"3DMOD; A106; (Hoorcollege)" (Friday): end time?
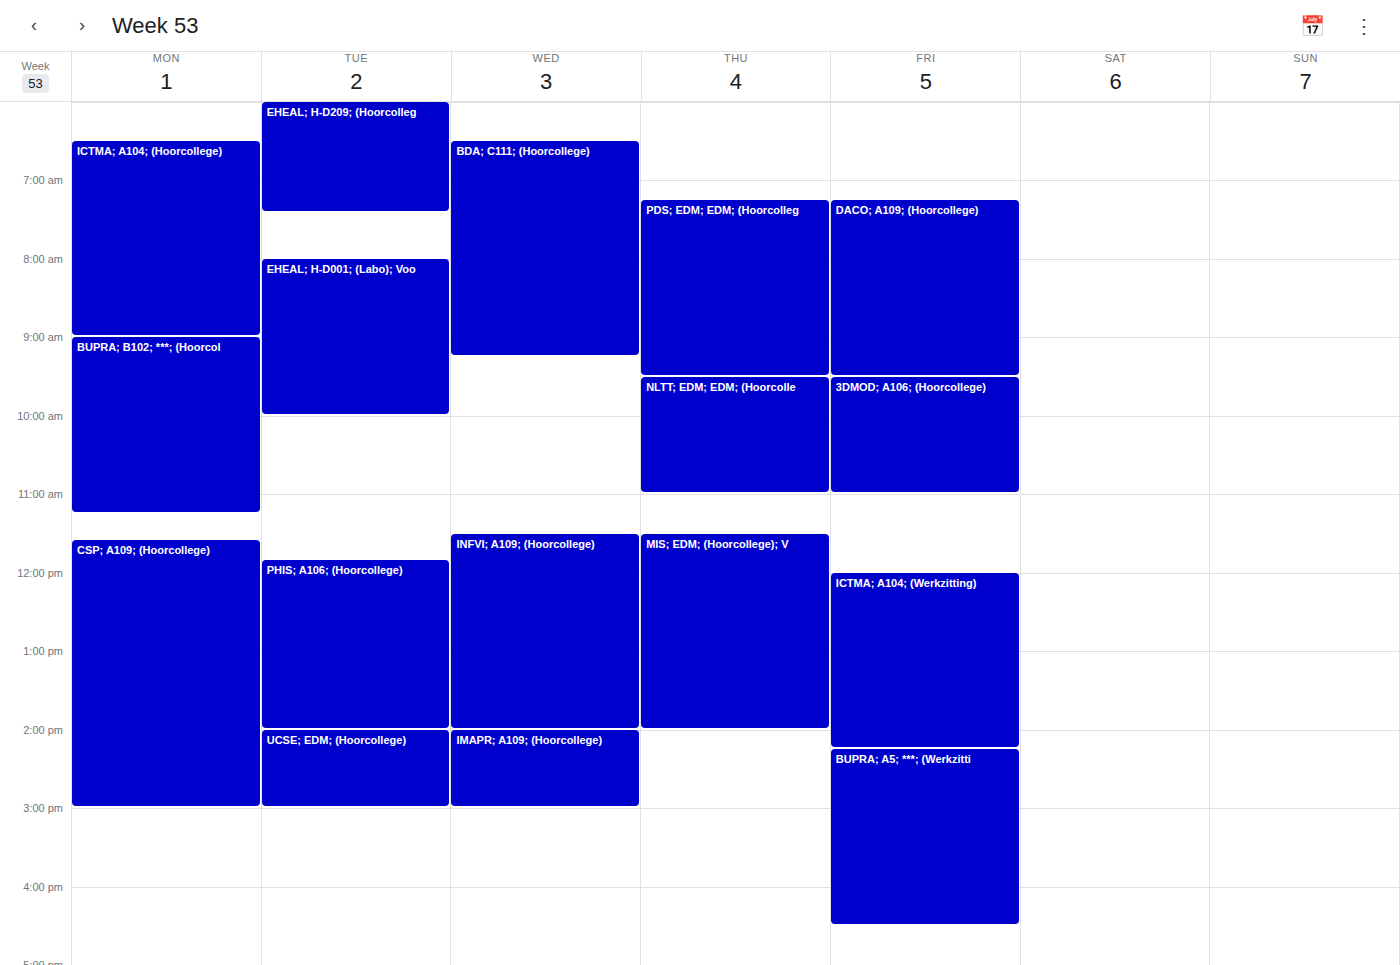
11:00